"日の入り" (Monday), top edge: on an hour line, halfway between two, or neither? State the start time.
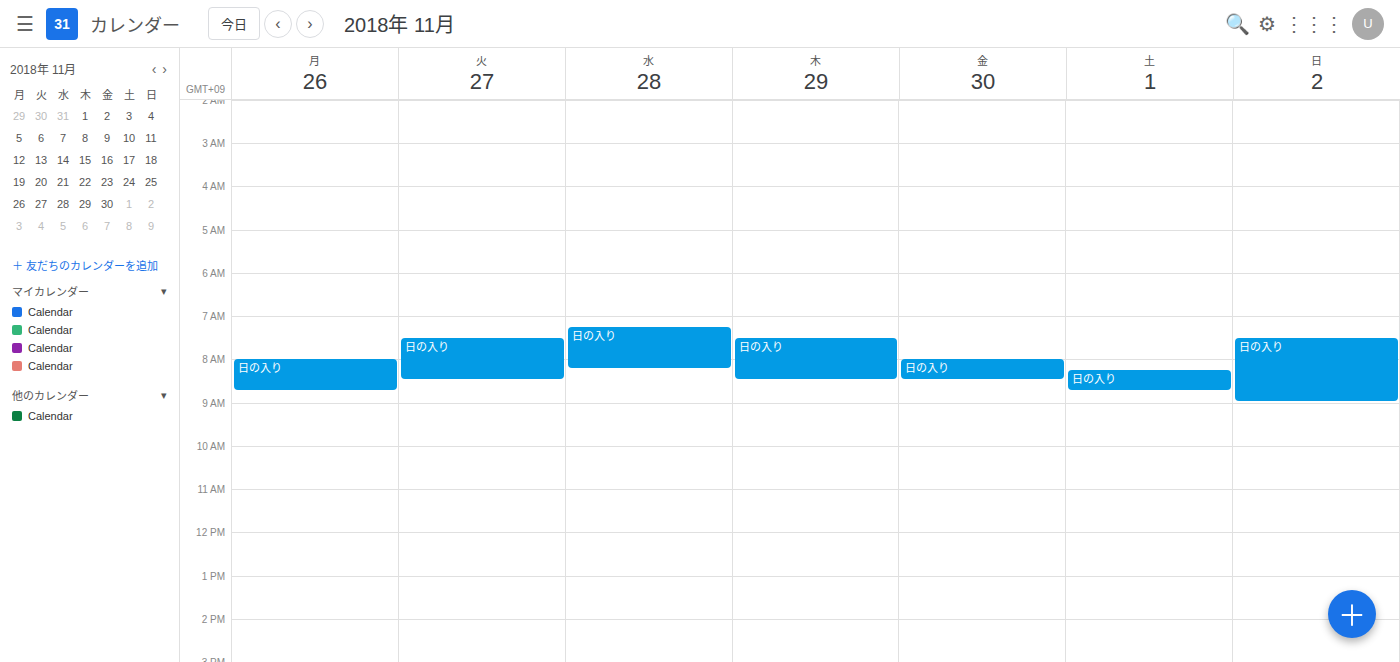
8:00 AM -- exactly on the 8 AM line.